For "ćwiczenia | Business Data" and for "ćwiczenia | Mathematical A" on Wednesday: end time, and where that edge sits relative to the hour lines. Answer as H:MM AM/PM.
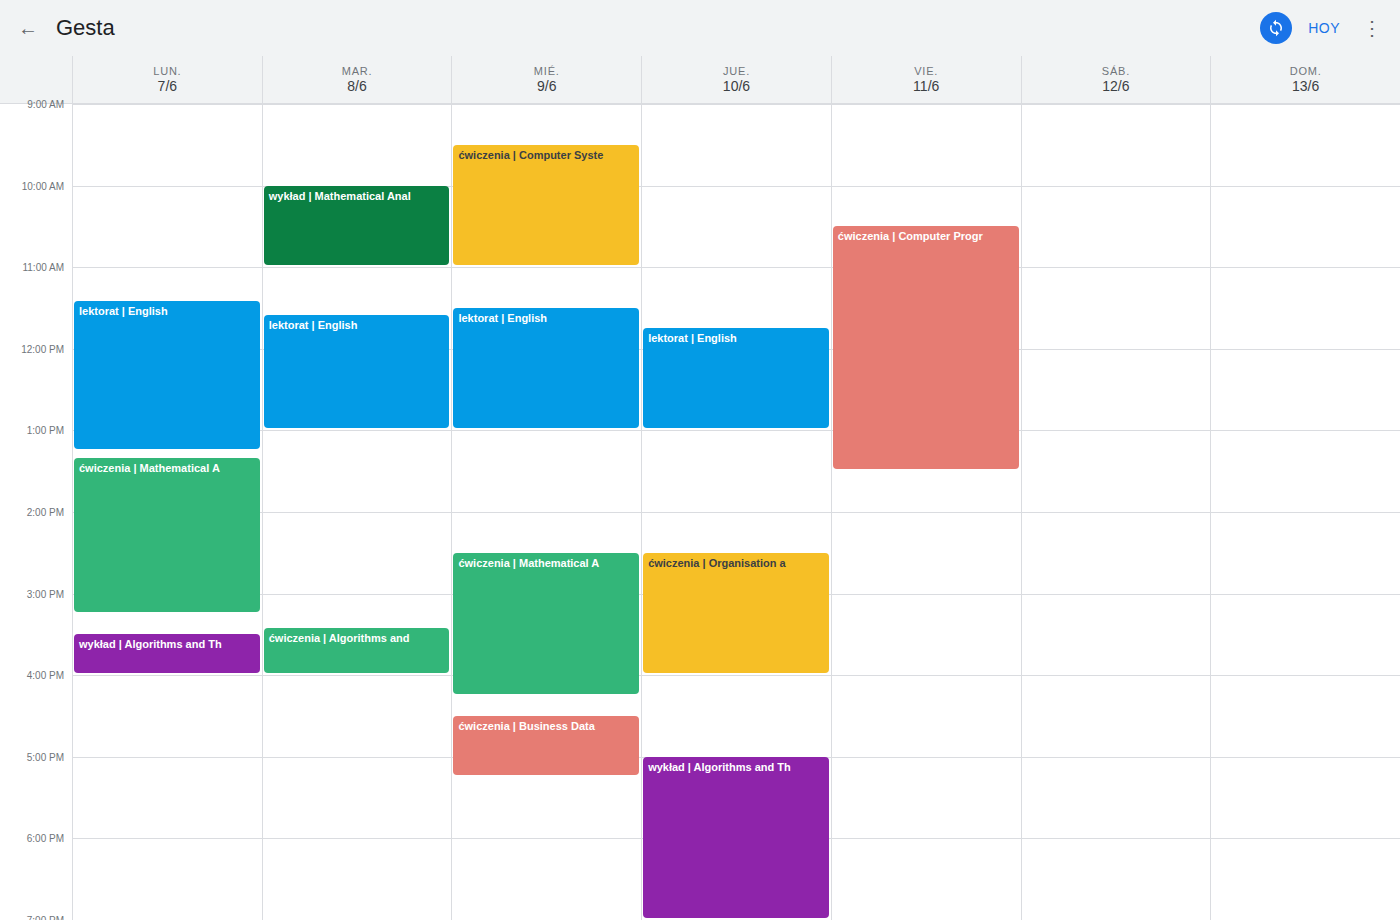
"ćwiczenia | Business Data": 5:15 PM, neither: a quarter of the way from the 5 PM line to the 6 PM line. "ćwiczenia | Mathematical A": 4:15 PM, neither: a quarter of the way from the 4 PM line to the 5 PM line.